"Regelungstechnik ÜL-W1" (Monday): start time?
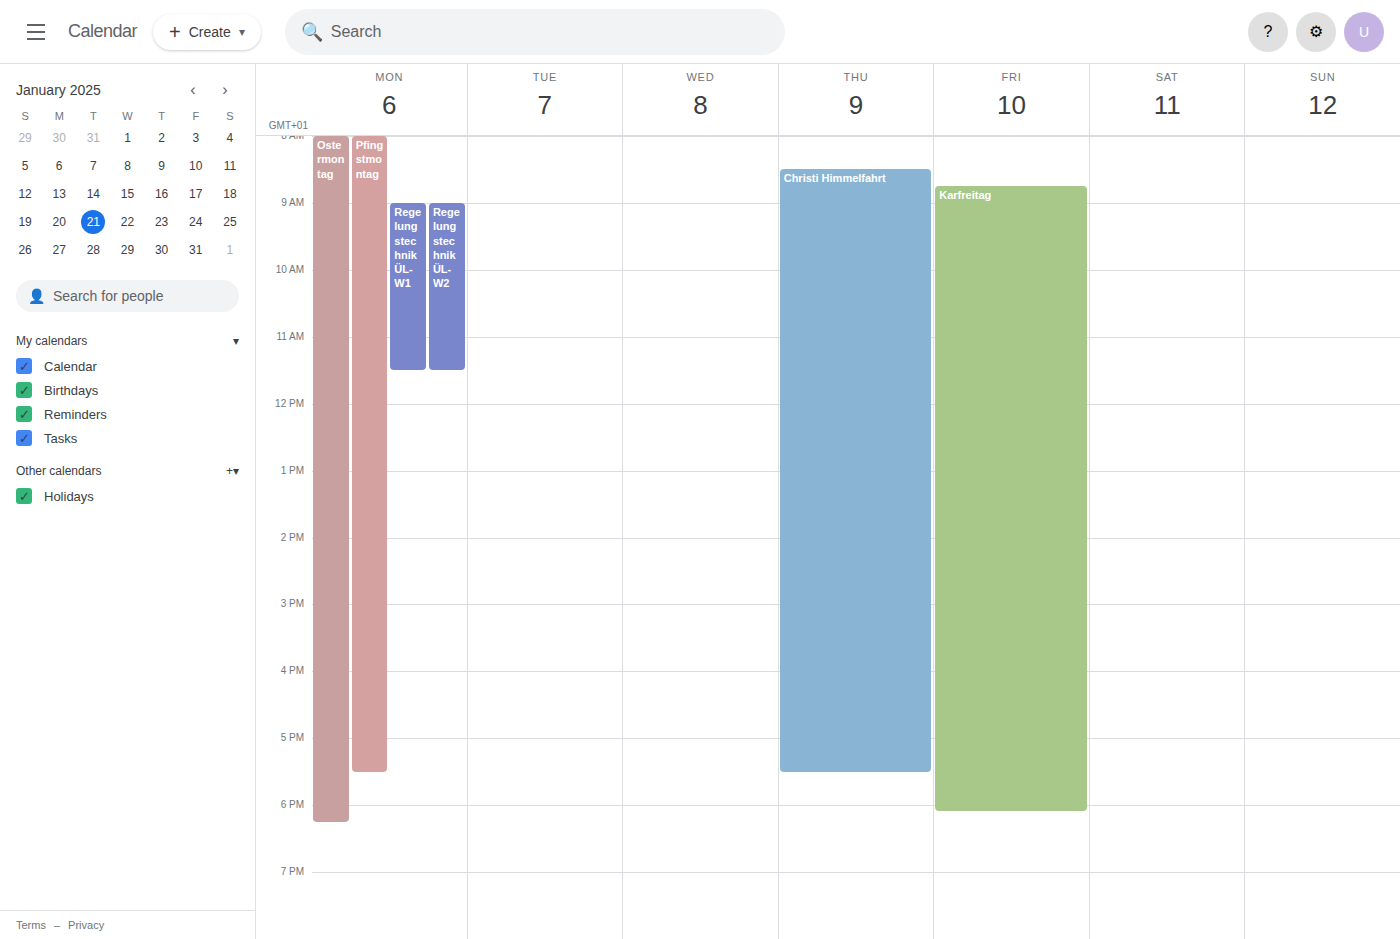
9:00 AM